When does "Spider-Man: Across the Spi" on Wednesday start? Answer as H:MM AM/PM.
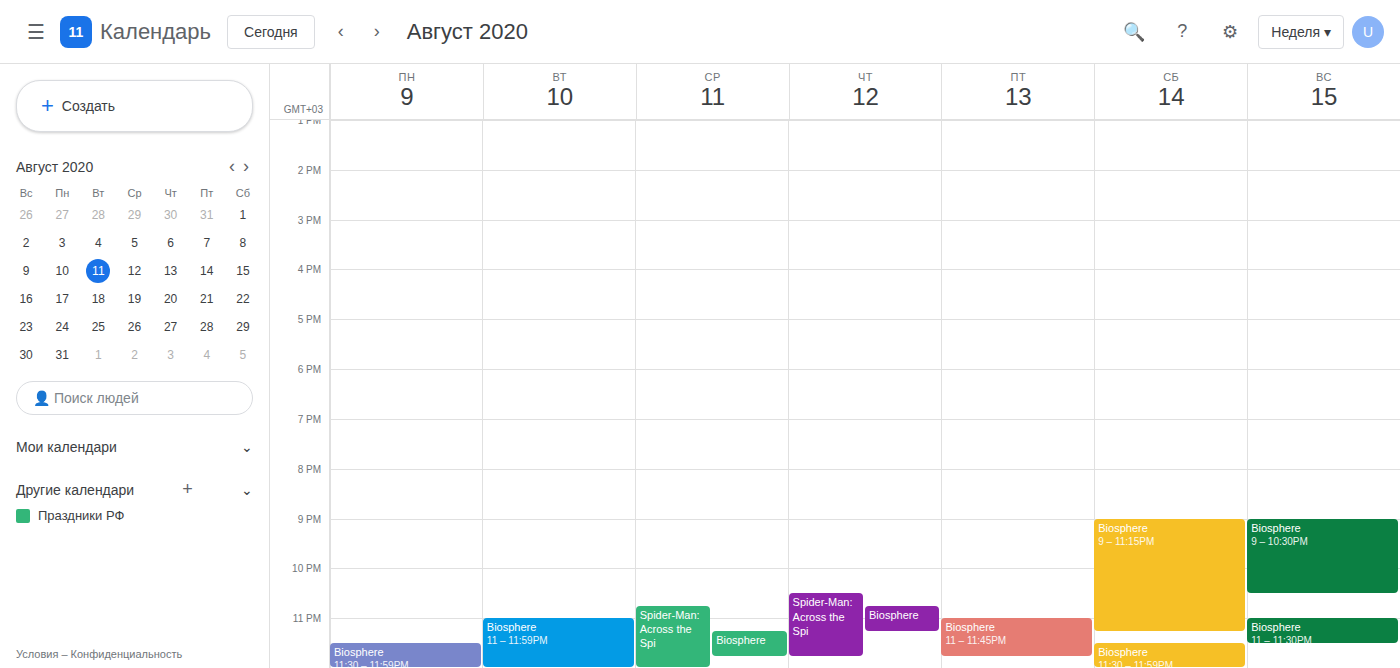
10:45 PM